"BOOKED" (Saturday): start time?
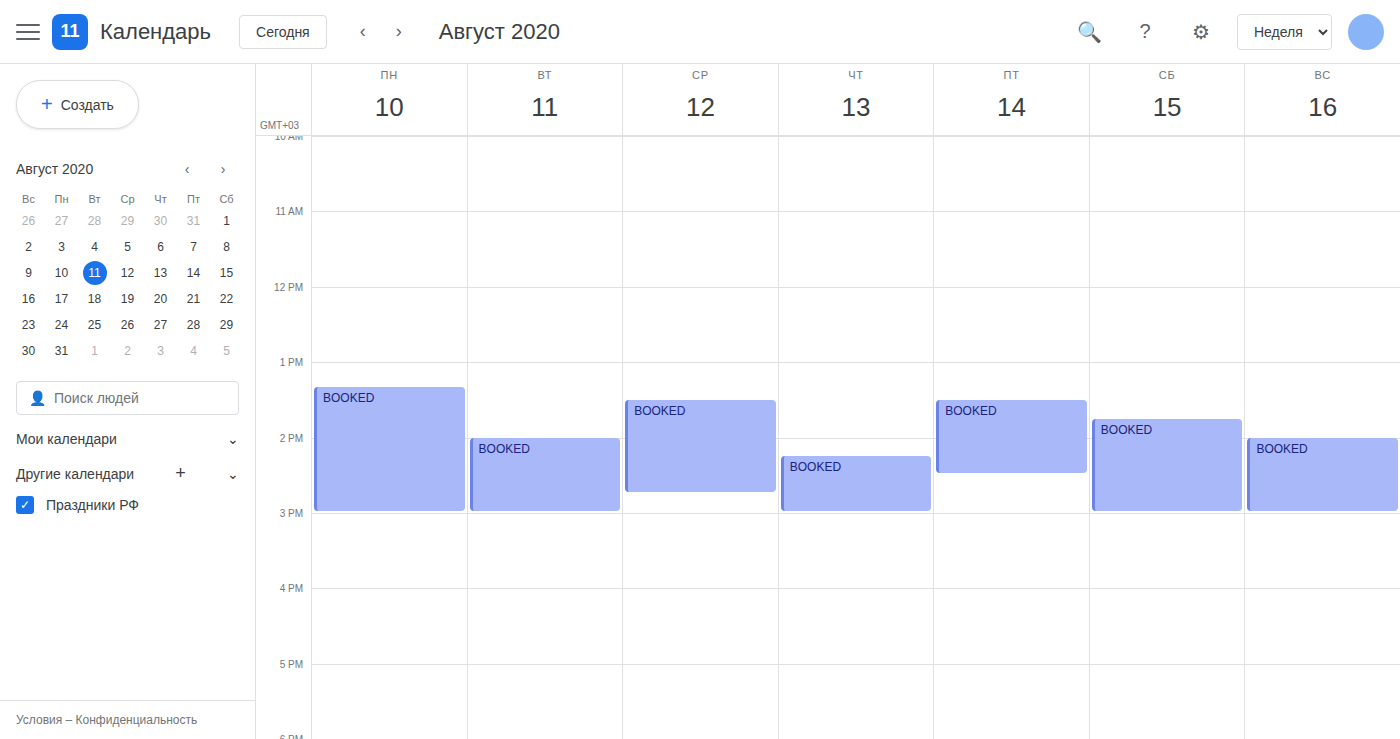
13:45